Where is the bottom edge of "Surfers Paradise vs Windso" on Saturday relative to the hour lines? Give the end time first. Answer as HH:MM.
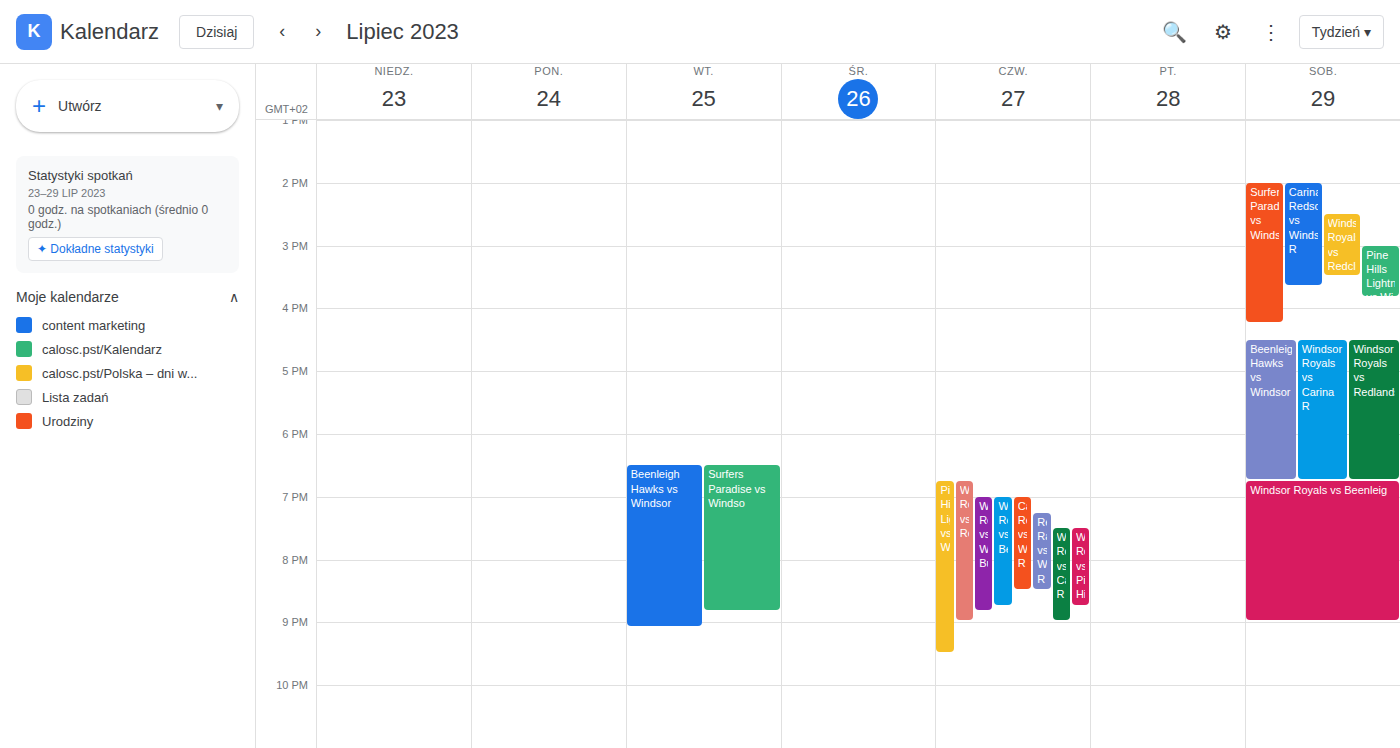
16:15 -- neither: a quarter of the way from the 16:00 line to the 17:00 line.